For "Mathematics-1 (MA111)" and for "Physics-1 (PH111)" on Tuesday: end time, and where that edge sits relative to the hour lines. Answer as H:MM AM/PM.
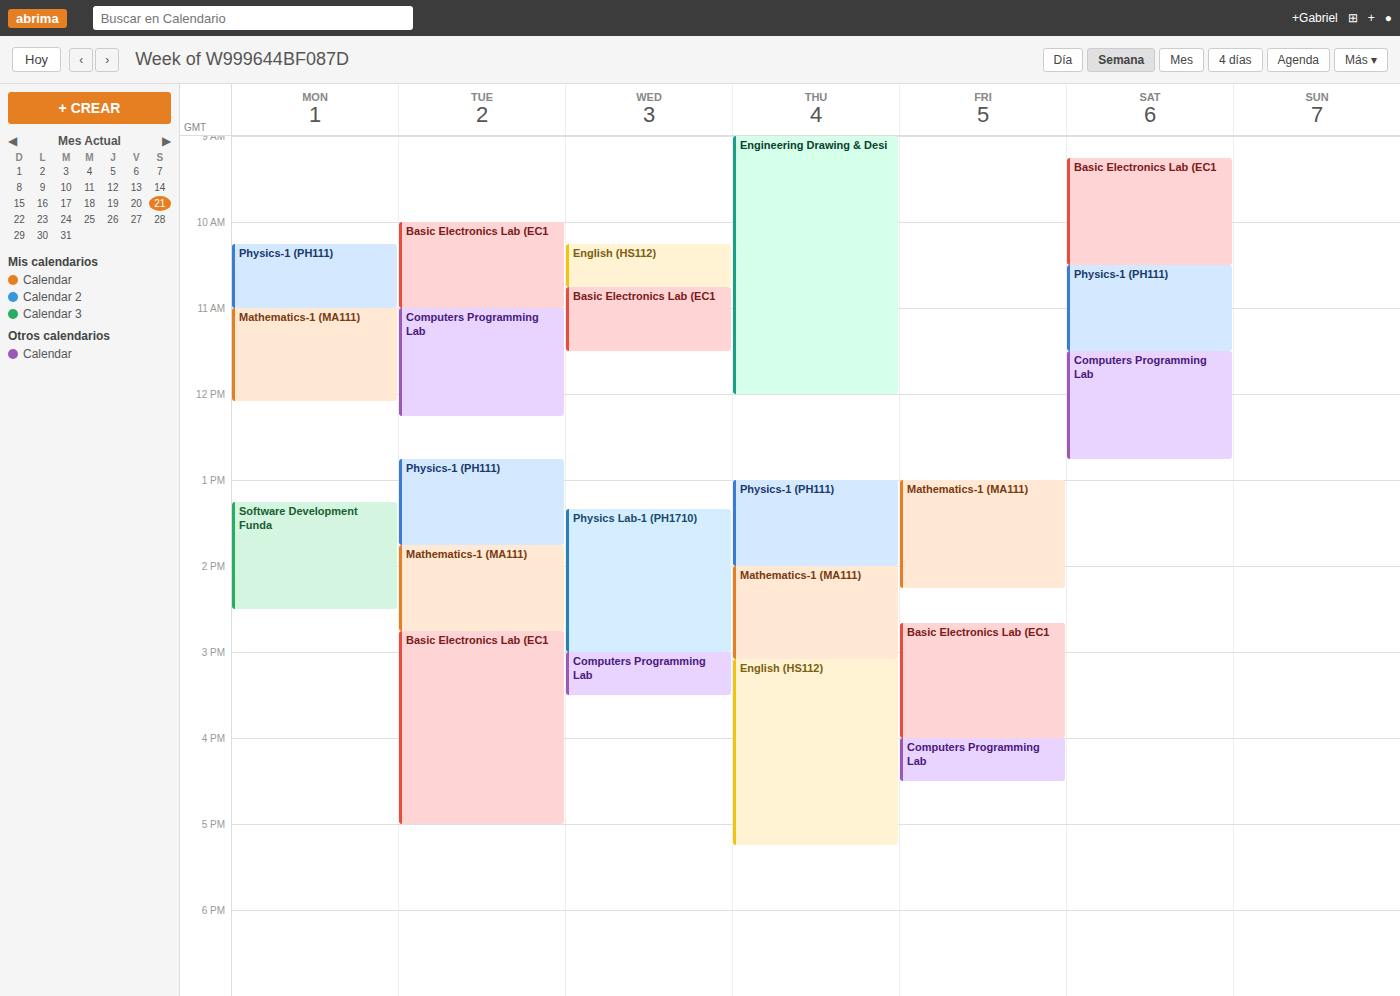
"Mathematics-1 (MA111)": 2:45 PM, neither: three quarters of the way from the 2 PM line to the 3 PM line. "Physics-1 (PH111)": 1:45 PM, neither: three quarters of the way from the 1 PM line to the 2 PM line.